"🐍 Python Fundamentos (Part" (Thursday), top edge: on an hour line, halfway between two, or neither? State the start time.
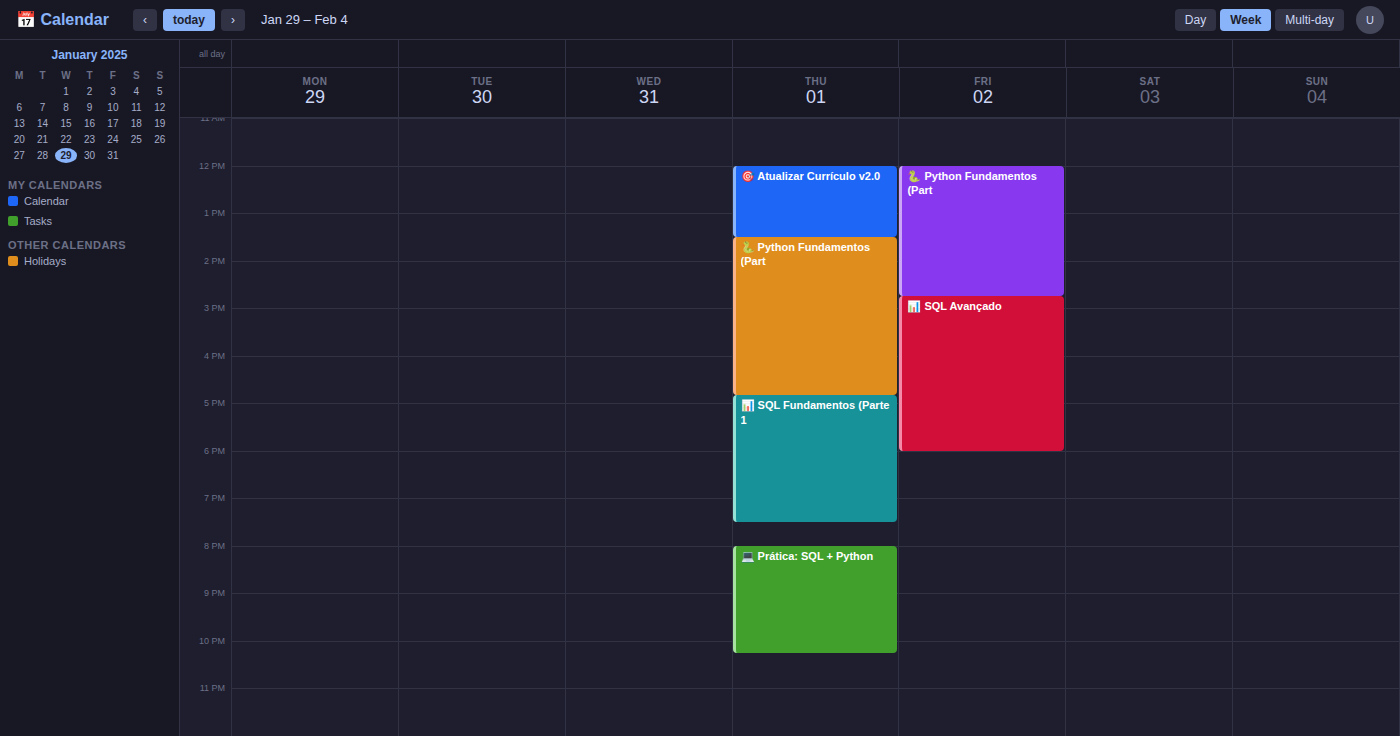
1:30 PM -- halfway between the 1 PM and 2 PM lines.